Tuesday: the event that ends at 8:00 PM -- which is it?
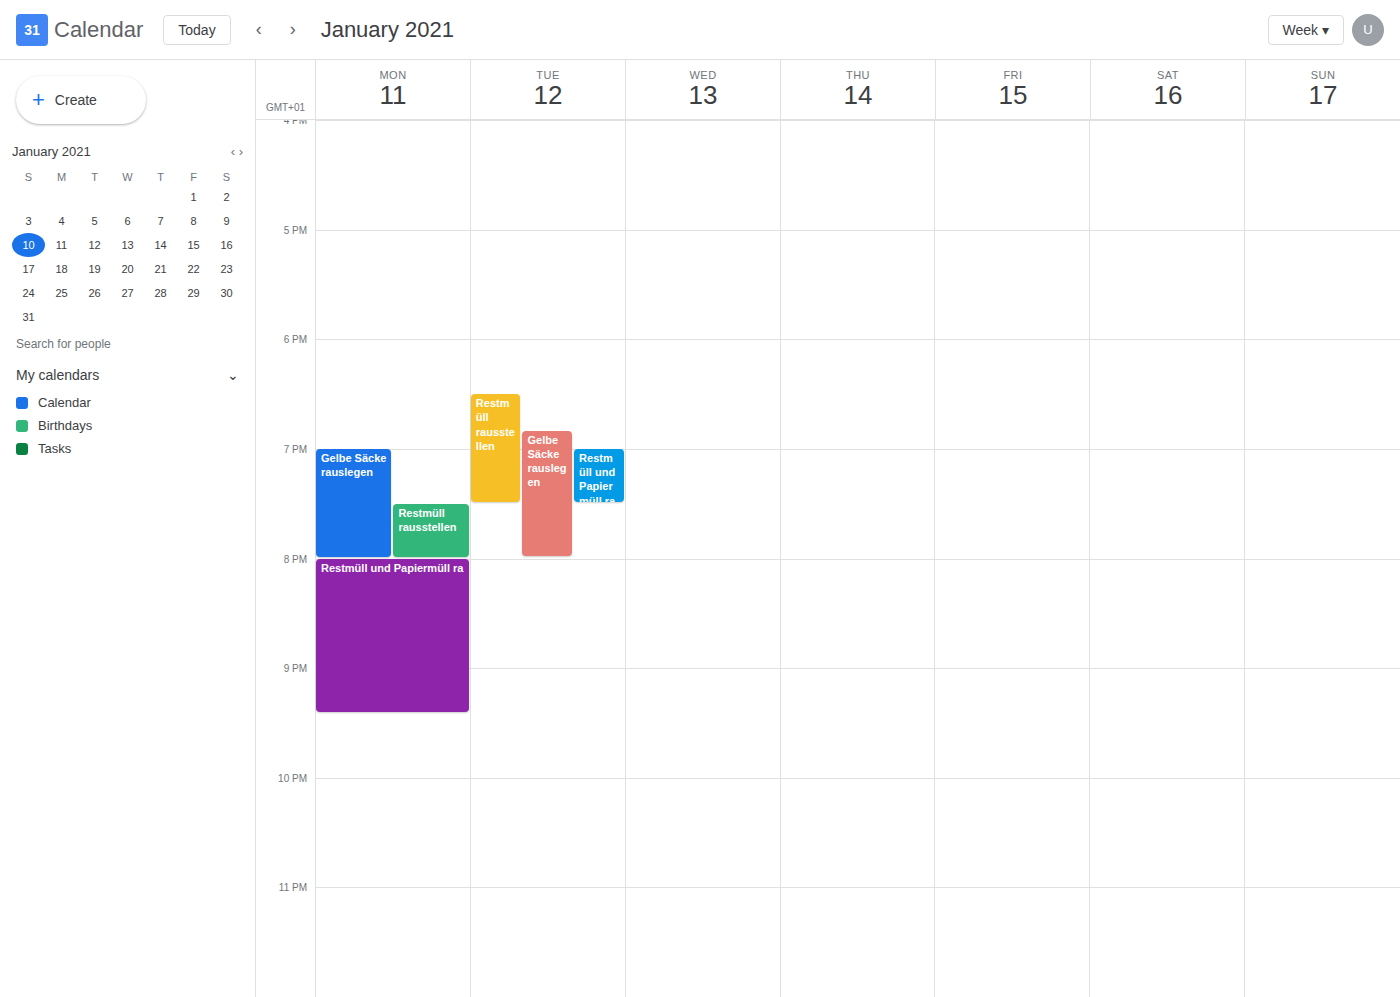
"Gelbe Säcke rauslegen"